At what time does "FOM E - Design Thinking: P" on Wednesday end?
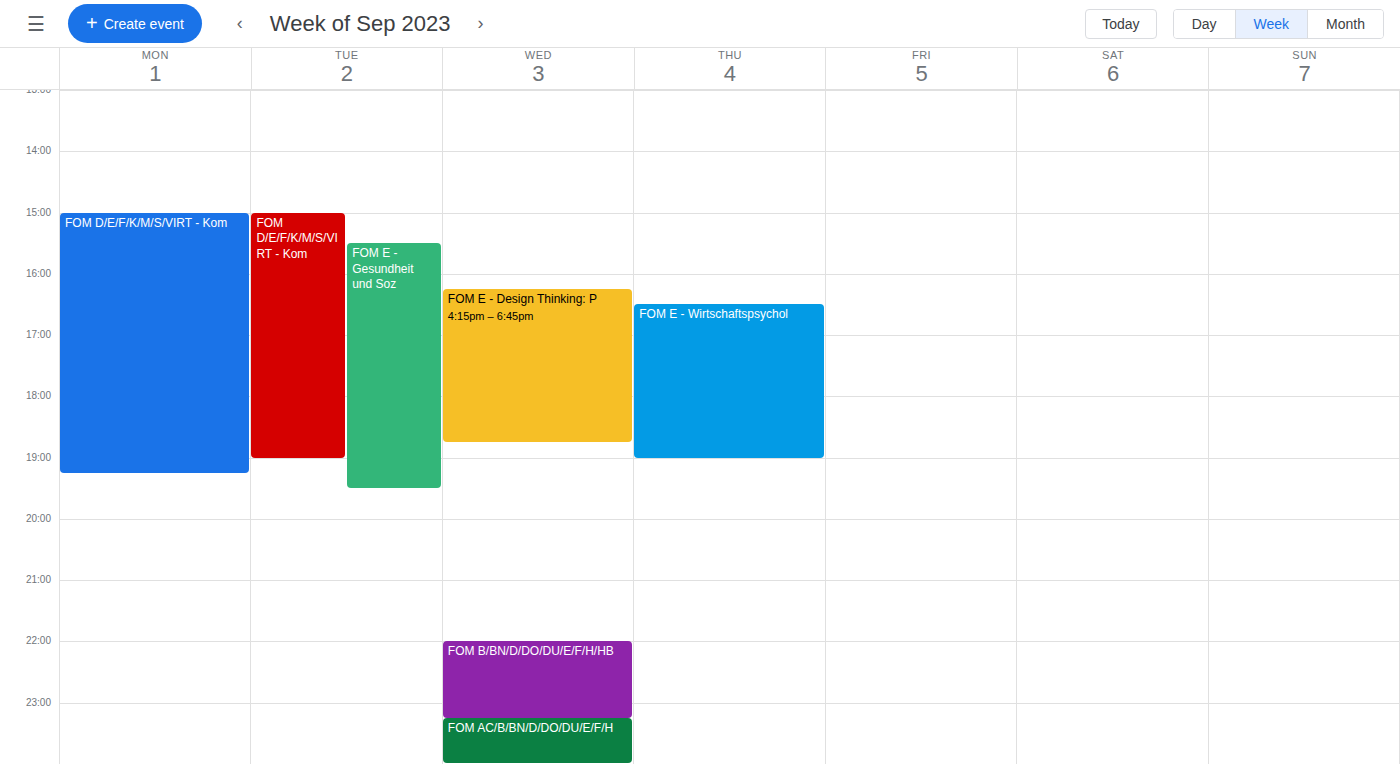
6:45 PM